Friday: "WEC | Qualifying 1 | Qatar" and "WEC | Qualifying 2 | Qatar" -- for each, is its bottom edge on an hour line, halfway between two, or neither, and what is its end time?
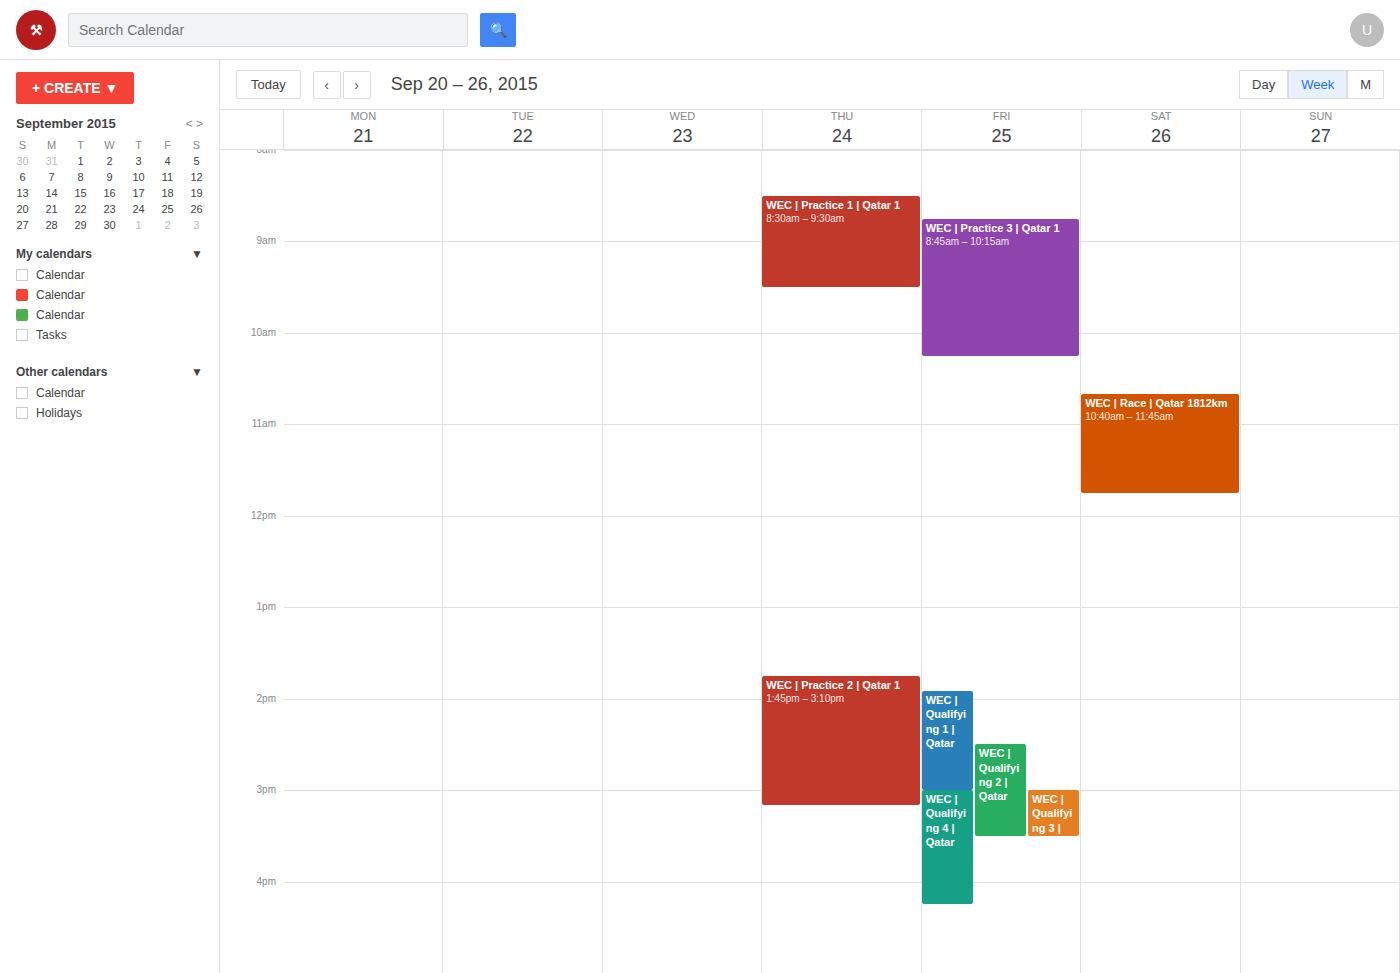
"WEC | Qualifying 1 | Qatar": 3:00 PM, exactly on the 3 PM line. "WEC | Qualifying 2 | Qatar": 3:30 PM, halfway between the 3 PM and 4 PM lines.